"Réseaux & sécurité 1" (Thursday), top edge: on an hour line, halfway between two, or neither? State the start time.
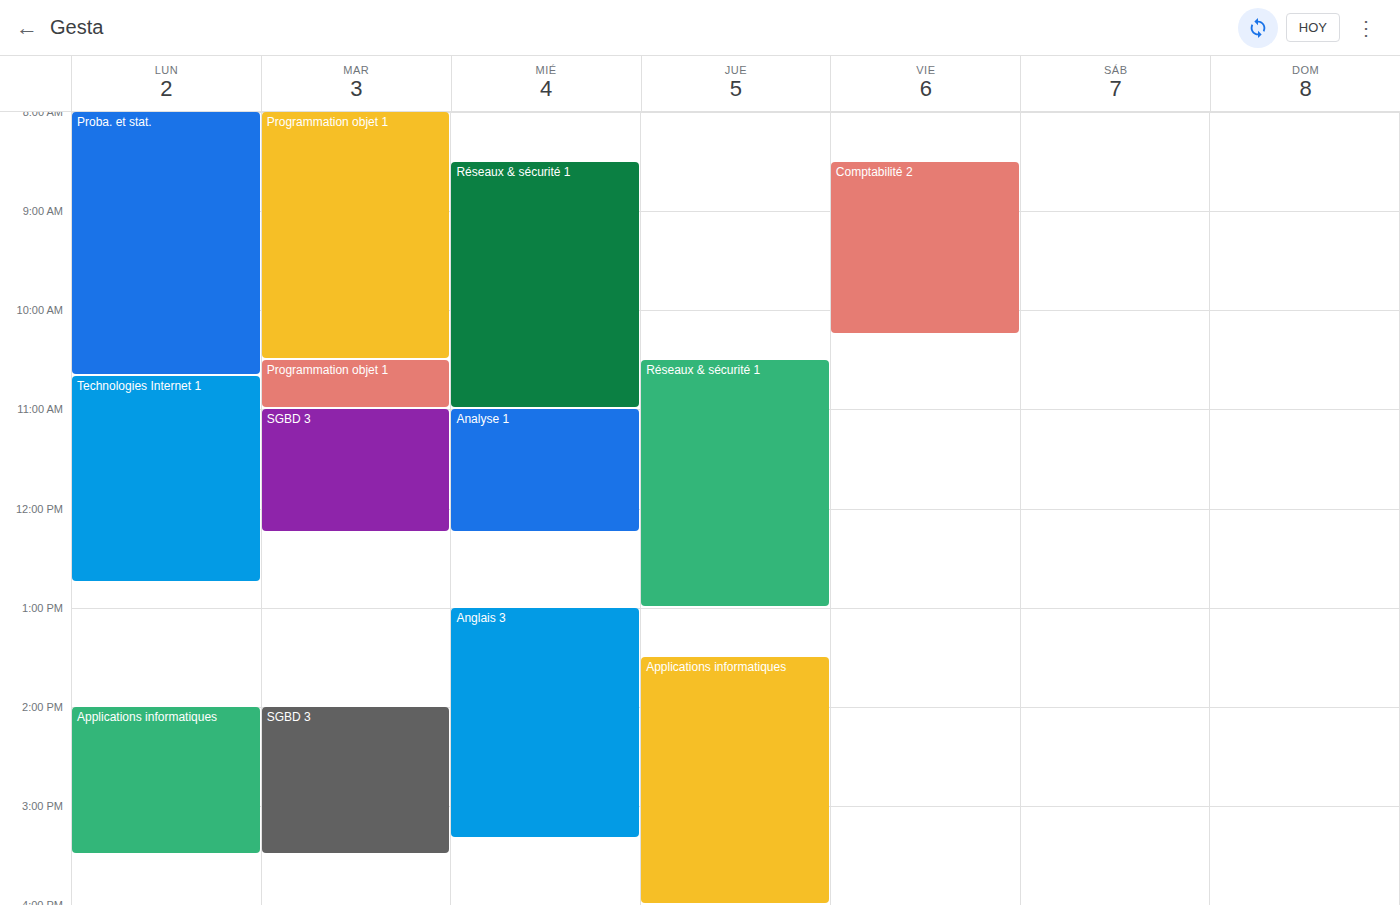
10:30 AM -- halfway between the 10 AM and 11 AM lines.